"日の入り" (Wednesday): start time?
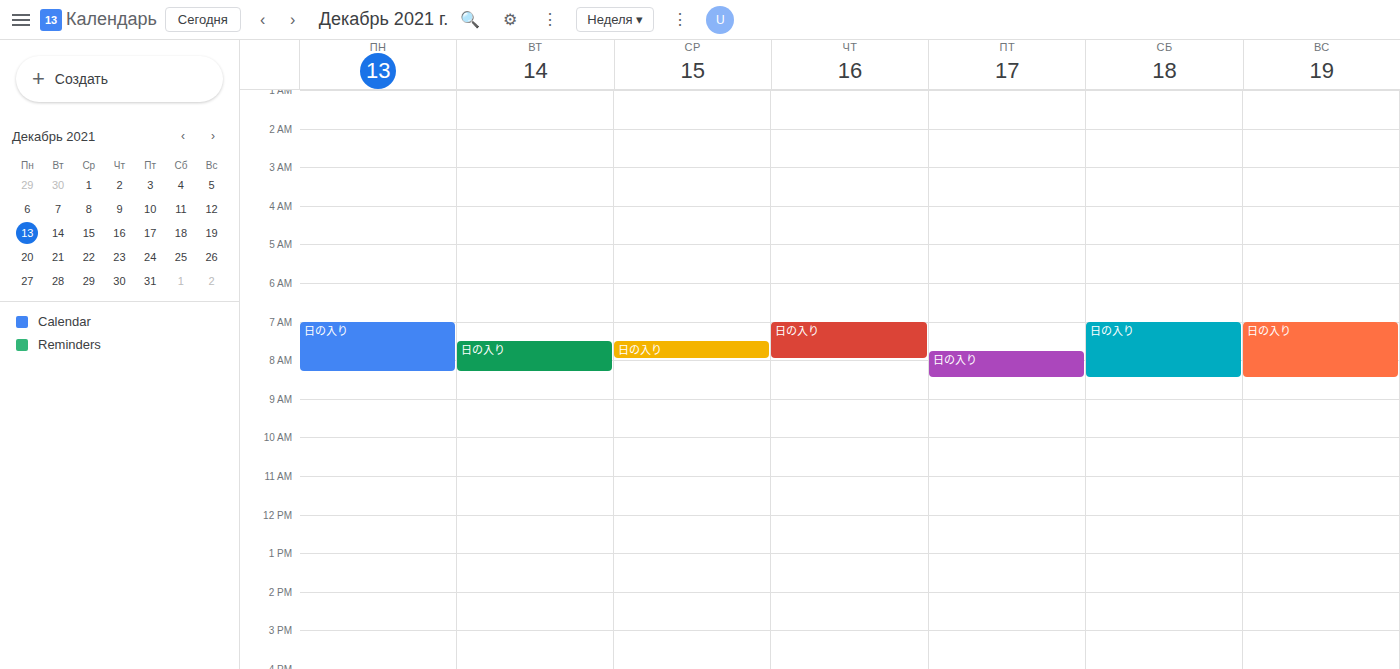
7:30 AM